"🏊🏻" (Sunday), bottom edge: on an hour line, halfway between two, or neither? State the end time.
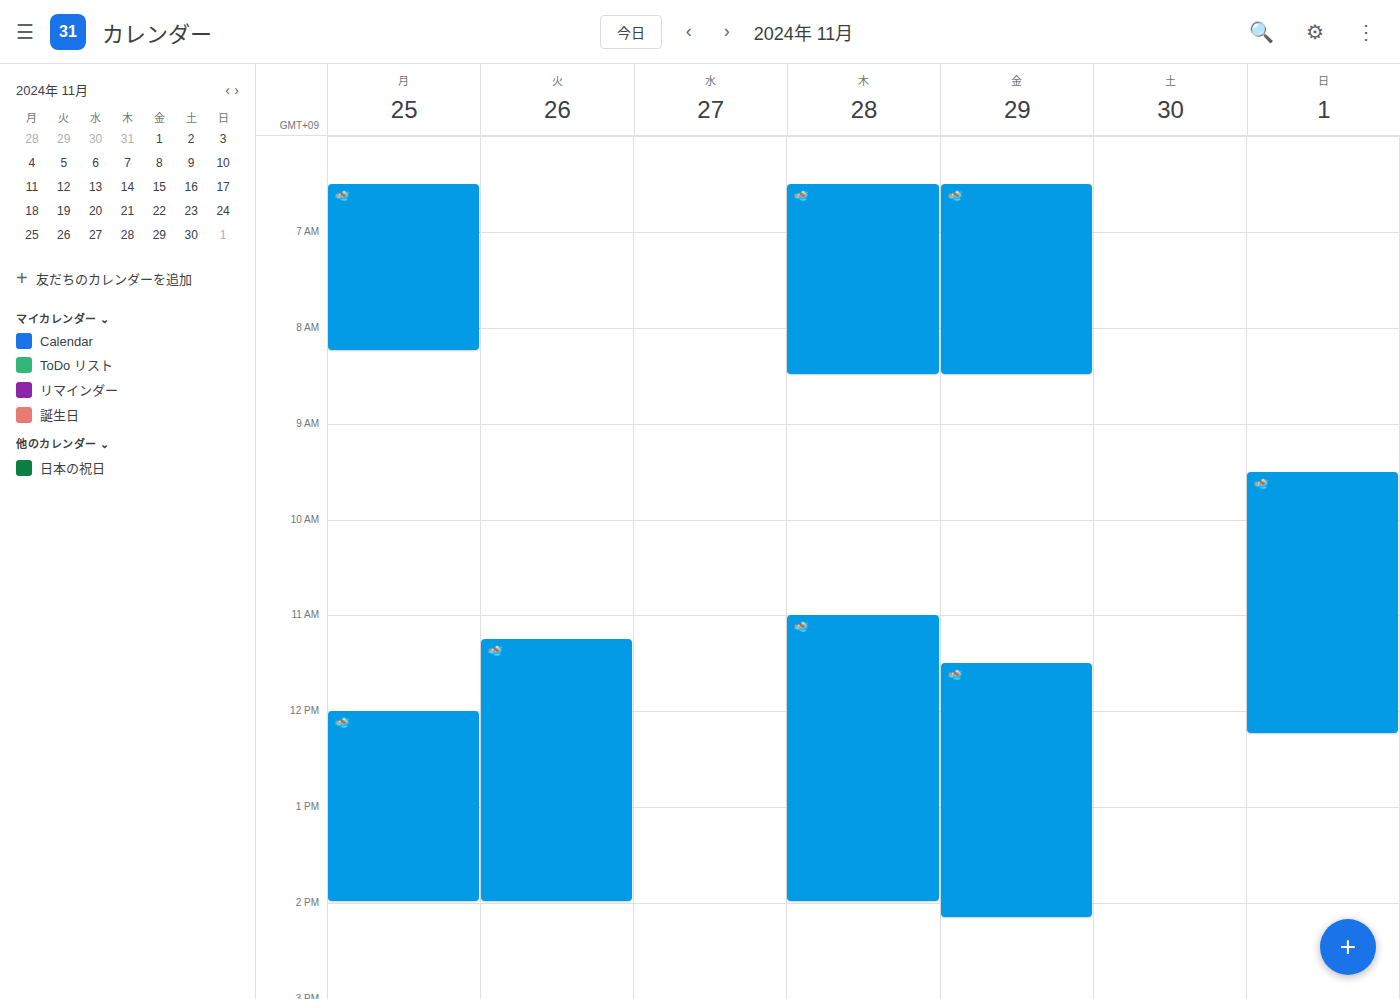
12:15 -- neither: a quarter of the way from the 12:00 line to the 13:00 line.